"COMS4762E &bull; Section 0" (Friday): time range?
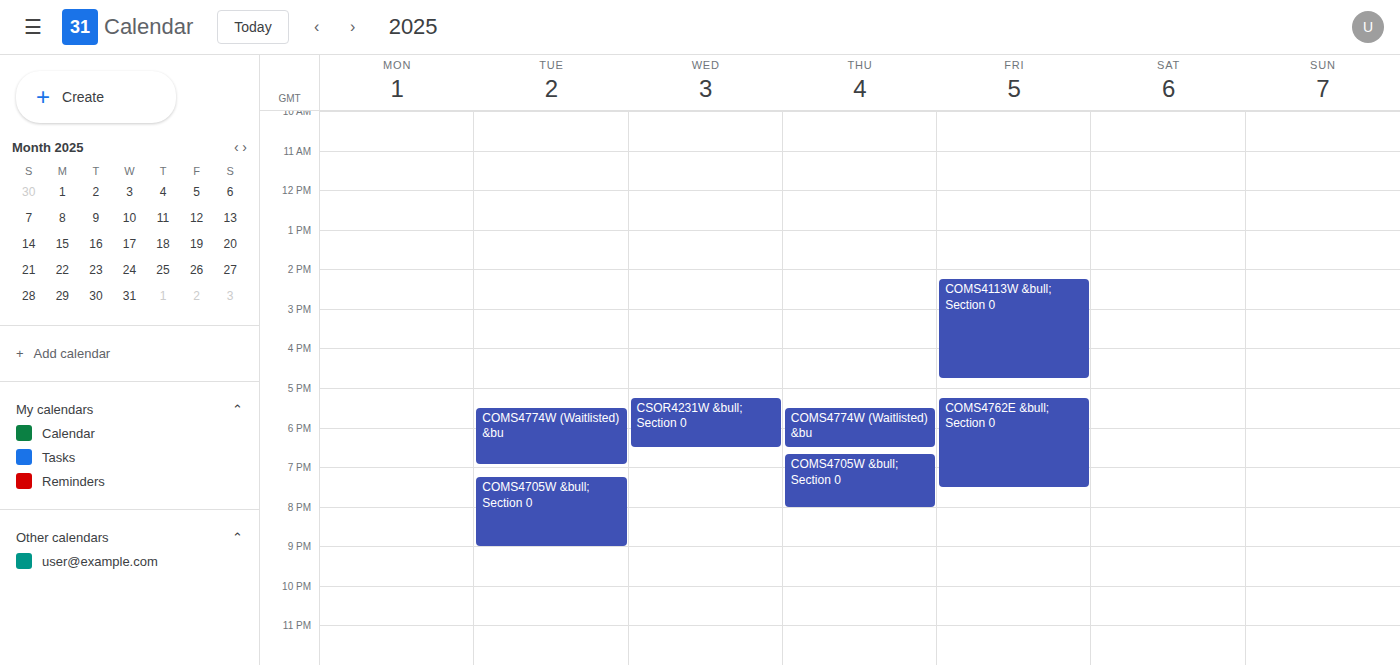
5:15 PM to 7:30 PM